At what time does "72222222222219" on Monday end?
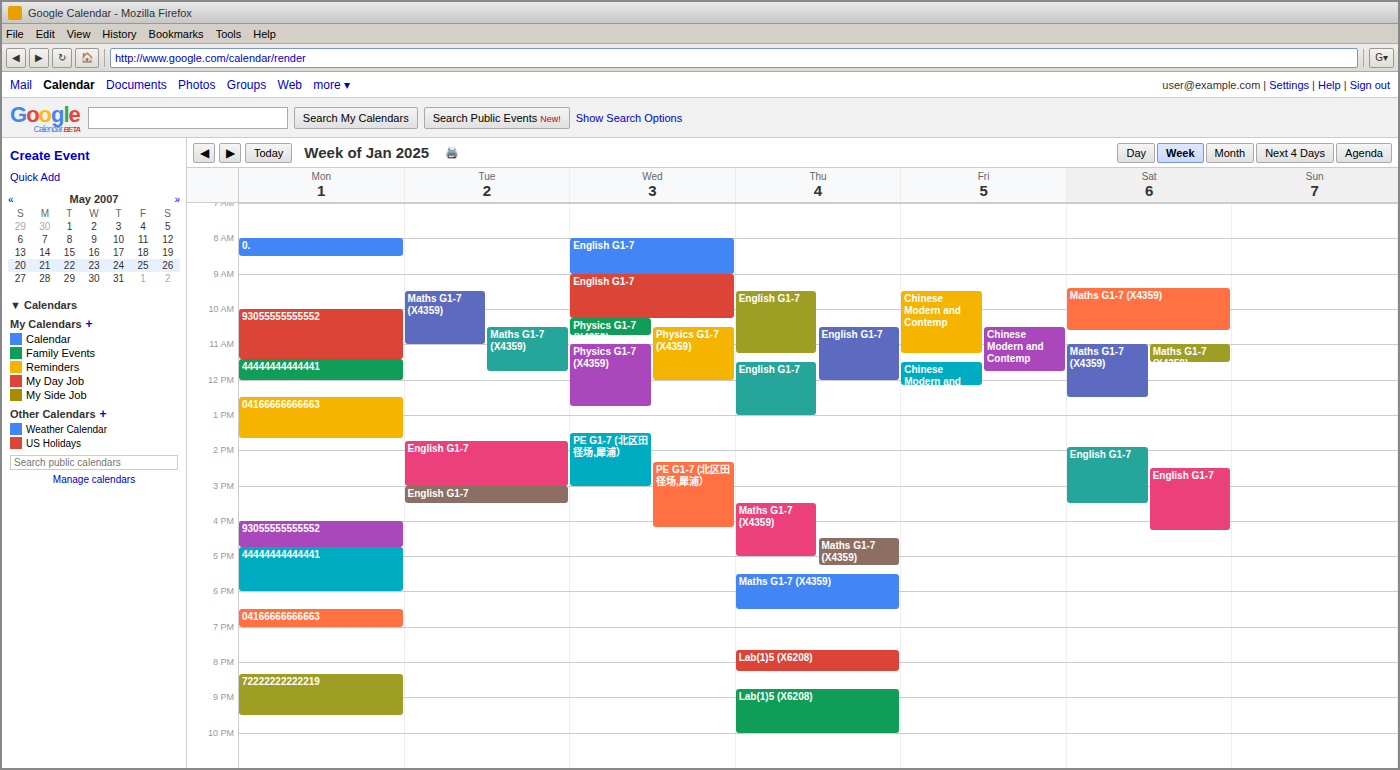
21:30